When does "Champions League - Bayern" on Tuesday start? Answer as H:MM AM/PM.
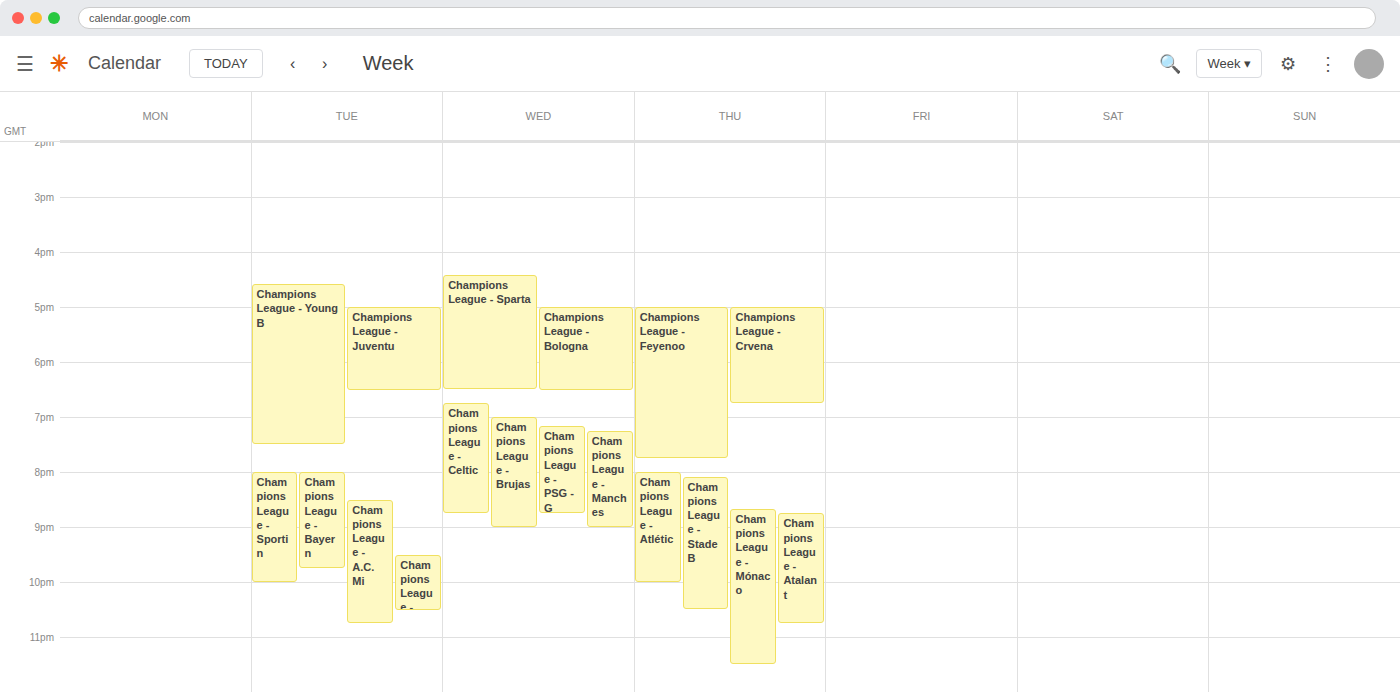
8:00 PM